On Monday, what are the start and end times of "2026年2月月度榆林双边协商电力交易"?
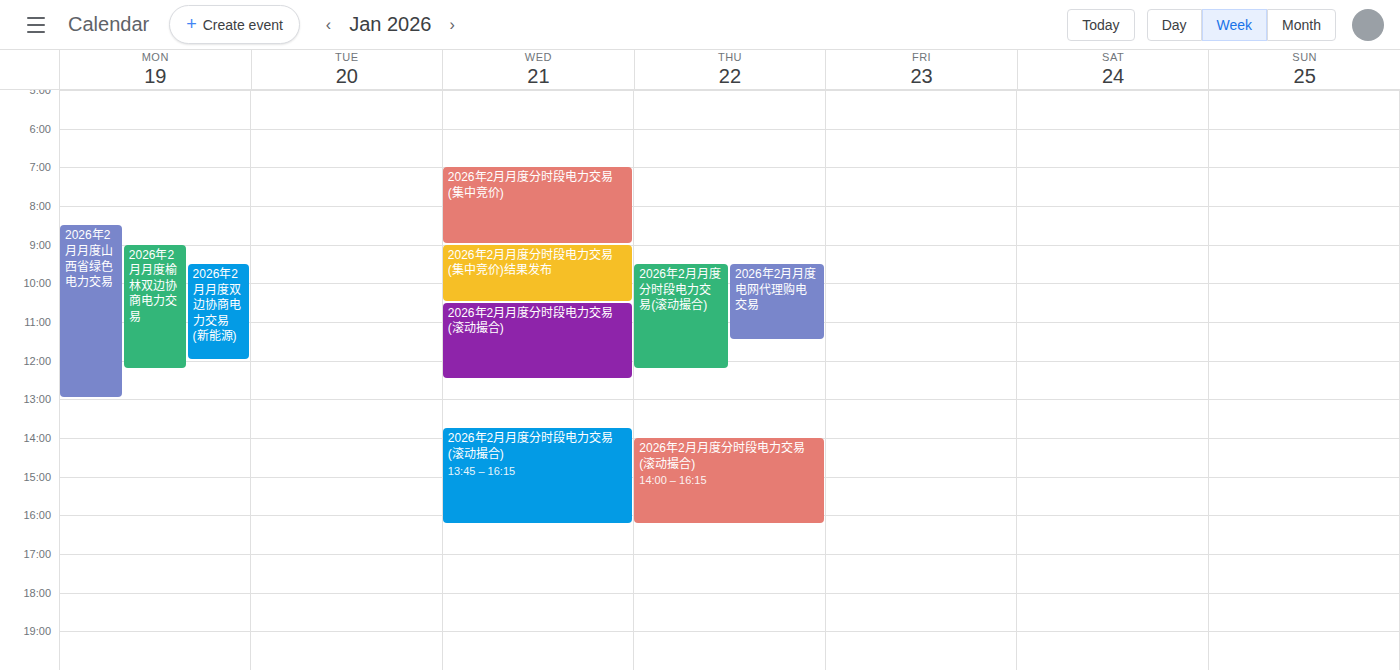
09:00 to 12:15